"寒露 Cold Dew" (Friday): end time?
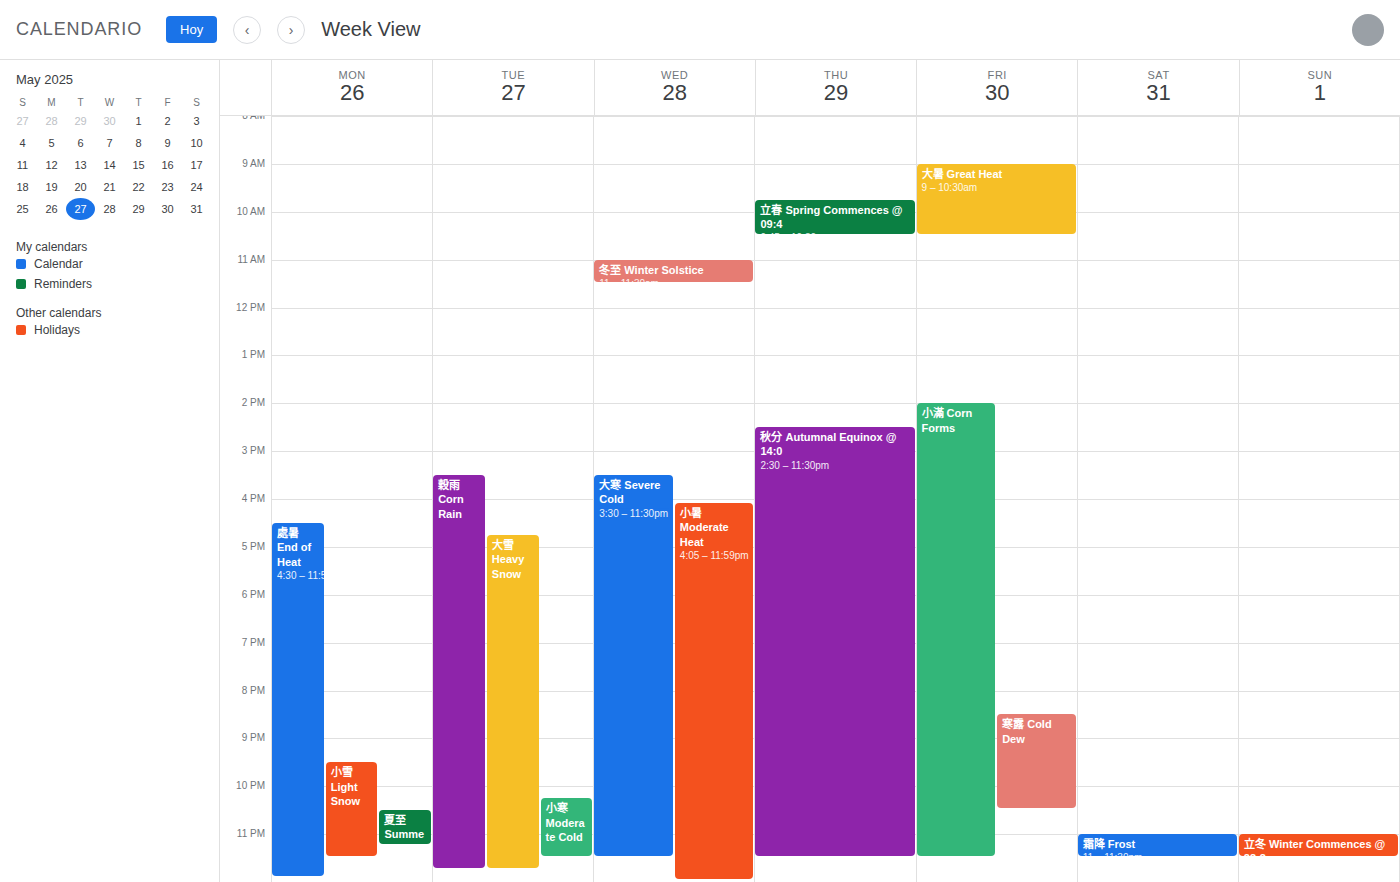
10:30 PM